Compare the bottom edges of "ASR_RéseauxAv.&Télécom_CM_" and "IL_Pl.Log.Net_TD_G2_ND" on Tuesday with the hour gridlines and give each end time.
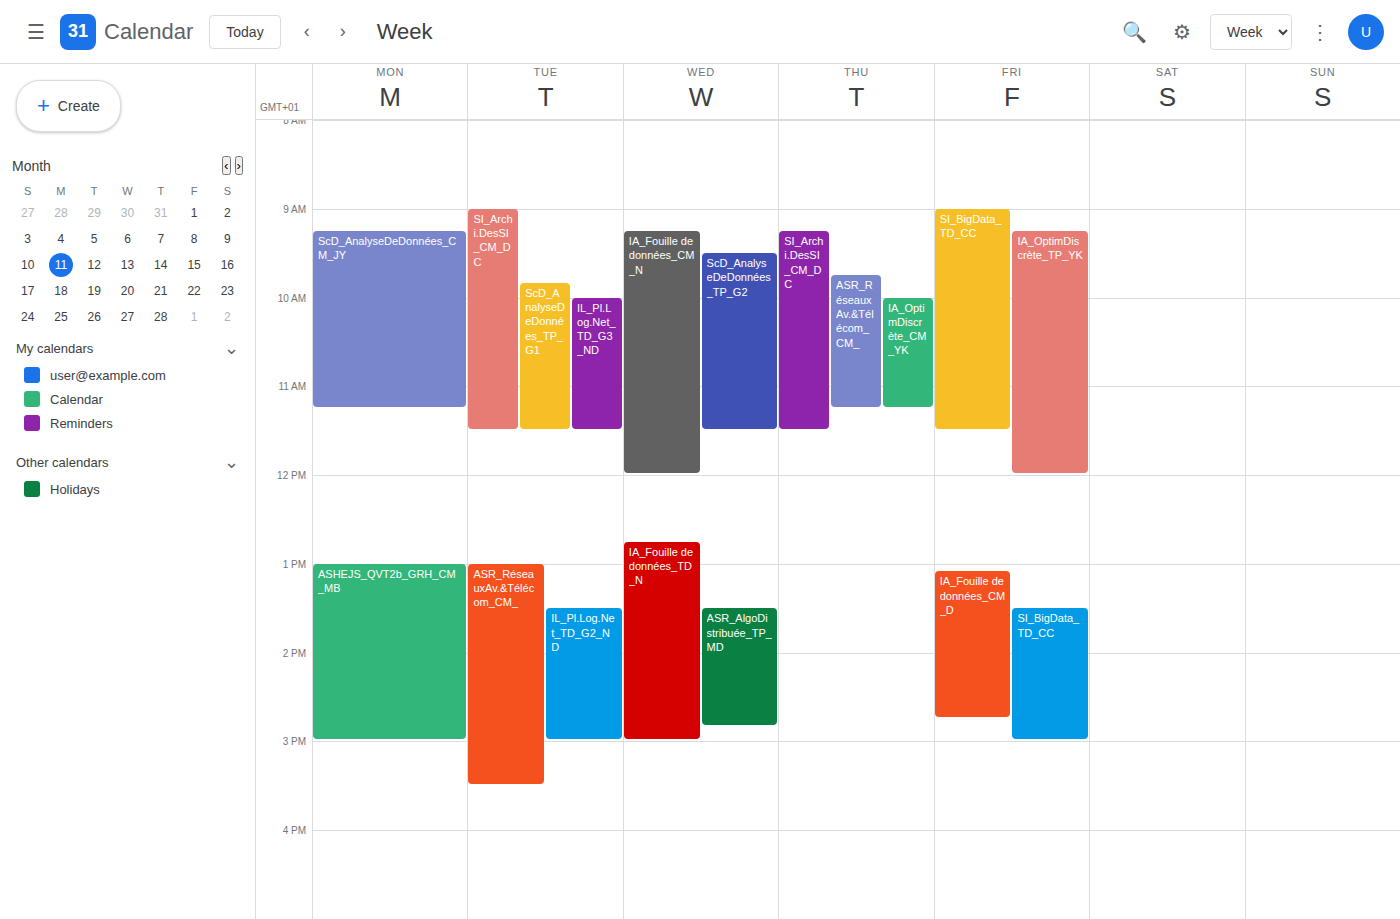
"ASR_RéseauxAv.&Télécom_CM_": 3:30 PM, halfway between the 3 PM and 4 PM lines. "IL_Pl.Log.Net_TD_G2_ND": 3:00 PM, exactly on the 3 PM line.